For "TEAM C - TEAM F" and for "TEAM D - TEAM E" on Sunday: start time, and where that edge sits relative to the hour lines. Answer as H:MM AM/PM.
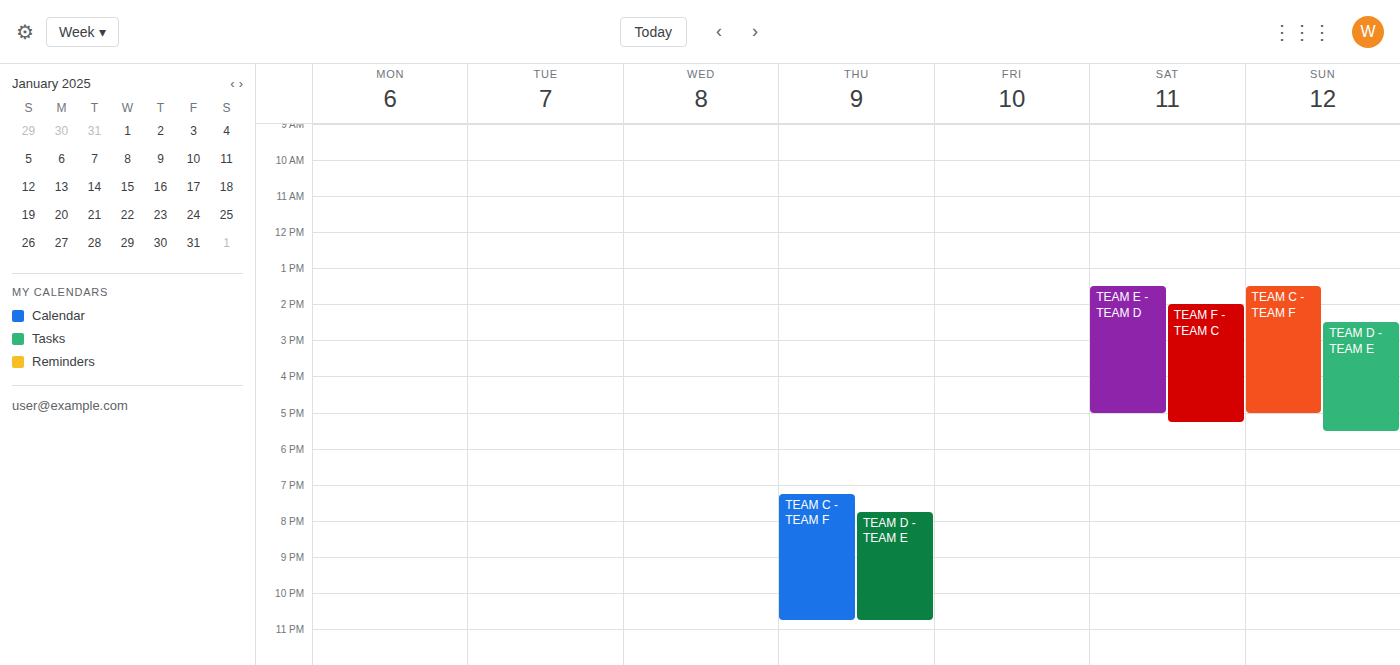
"TEAM C - TEAM F": 1:30 PM, halfway between the 1 PM and 2 PM lines. "TEAM D - TEAM E": 2:30 PM, halfway between the 2 PM and 3 PM lines.